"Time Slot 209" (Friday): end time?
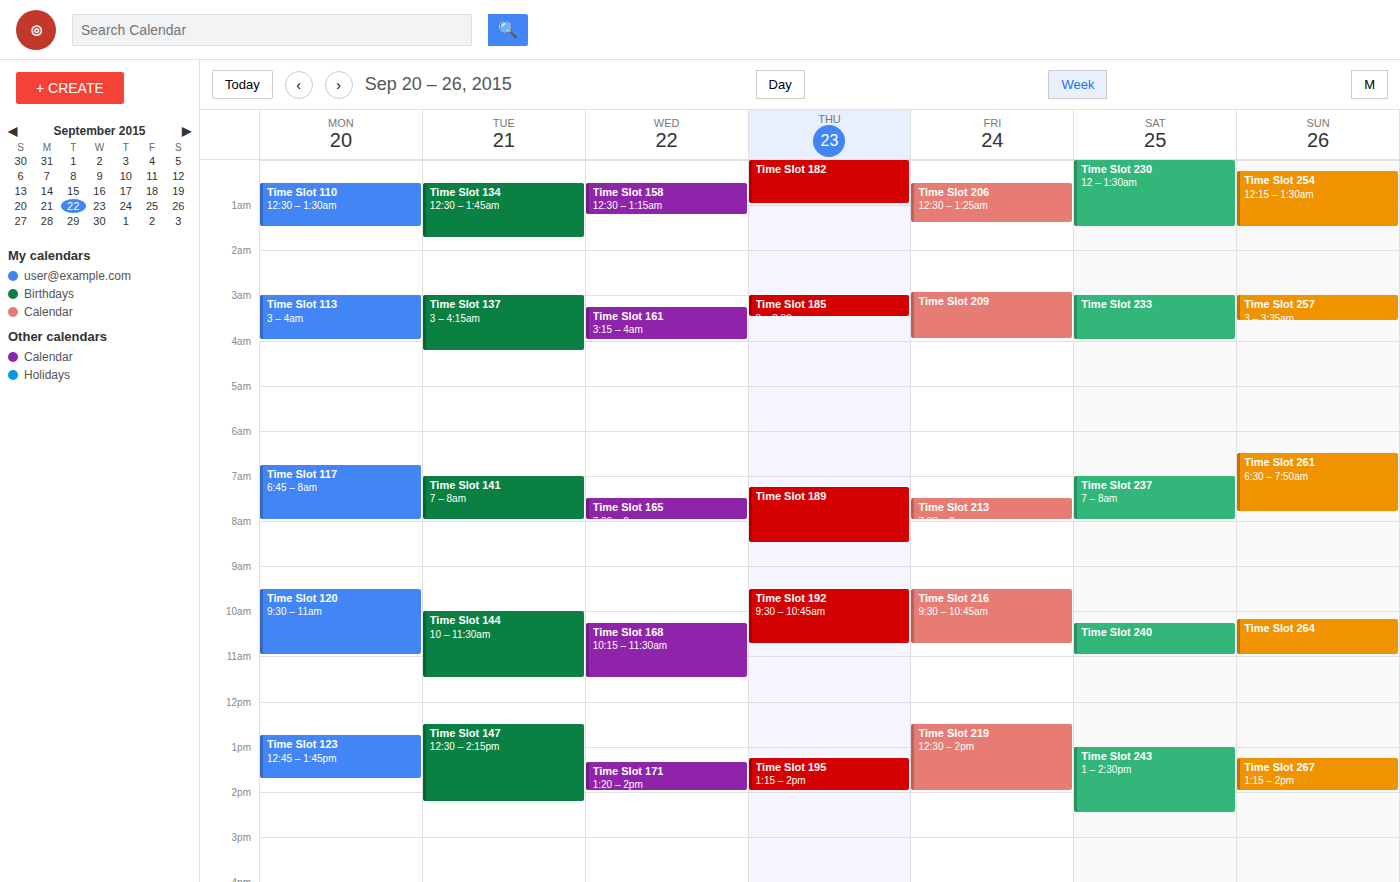
4:00 AM